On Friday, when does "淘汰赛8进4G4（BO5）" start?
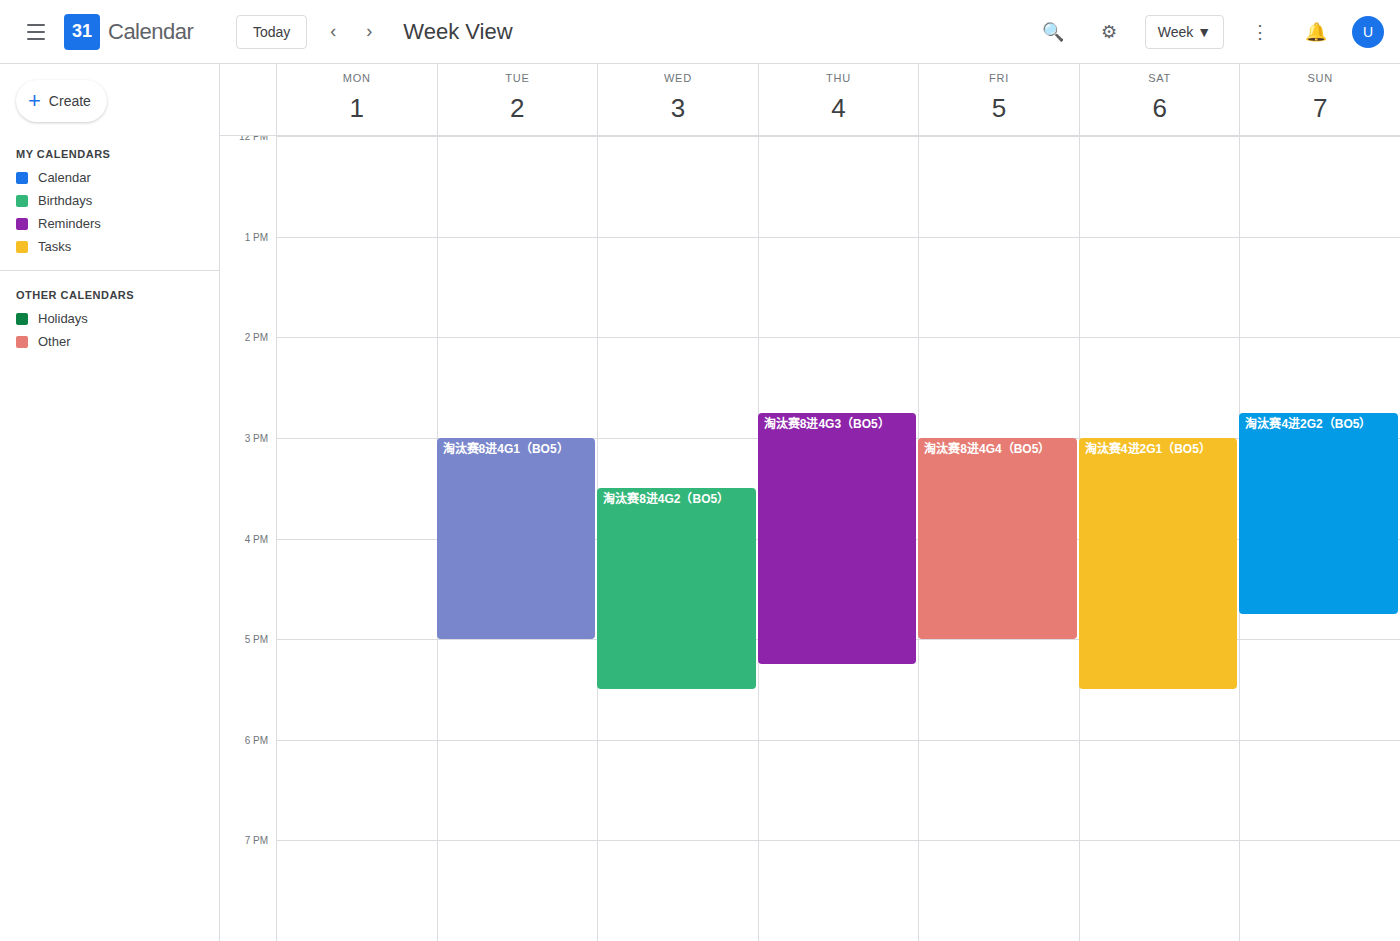
3:00 PM